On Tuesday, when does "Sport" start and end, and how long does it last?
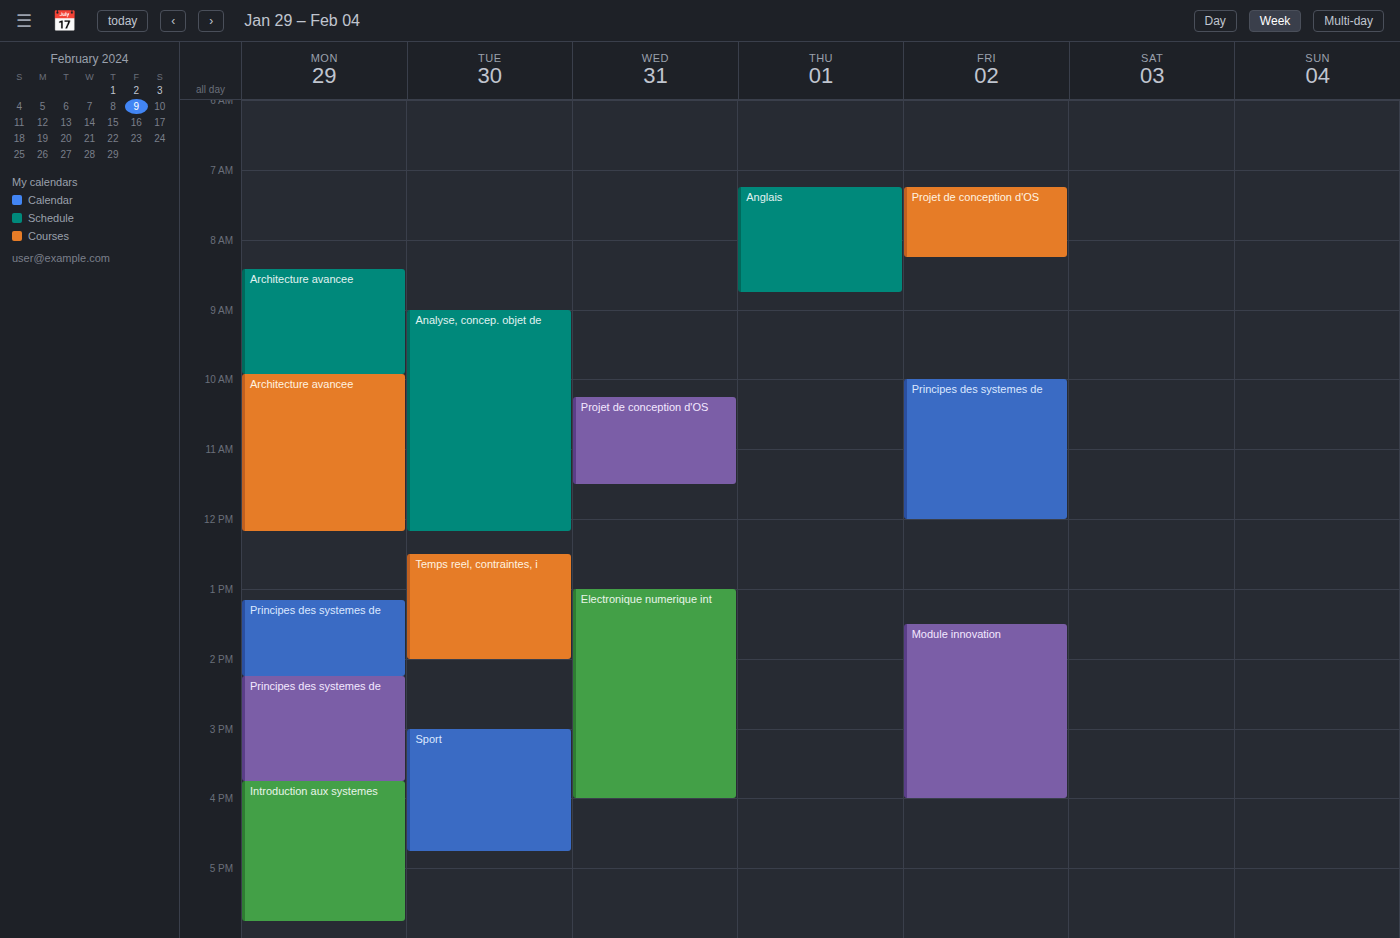
3:00 PM to 4:45 PM, 1 hour 45 minutes